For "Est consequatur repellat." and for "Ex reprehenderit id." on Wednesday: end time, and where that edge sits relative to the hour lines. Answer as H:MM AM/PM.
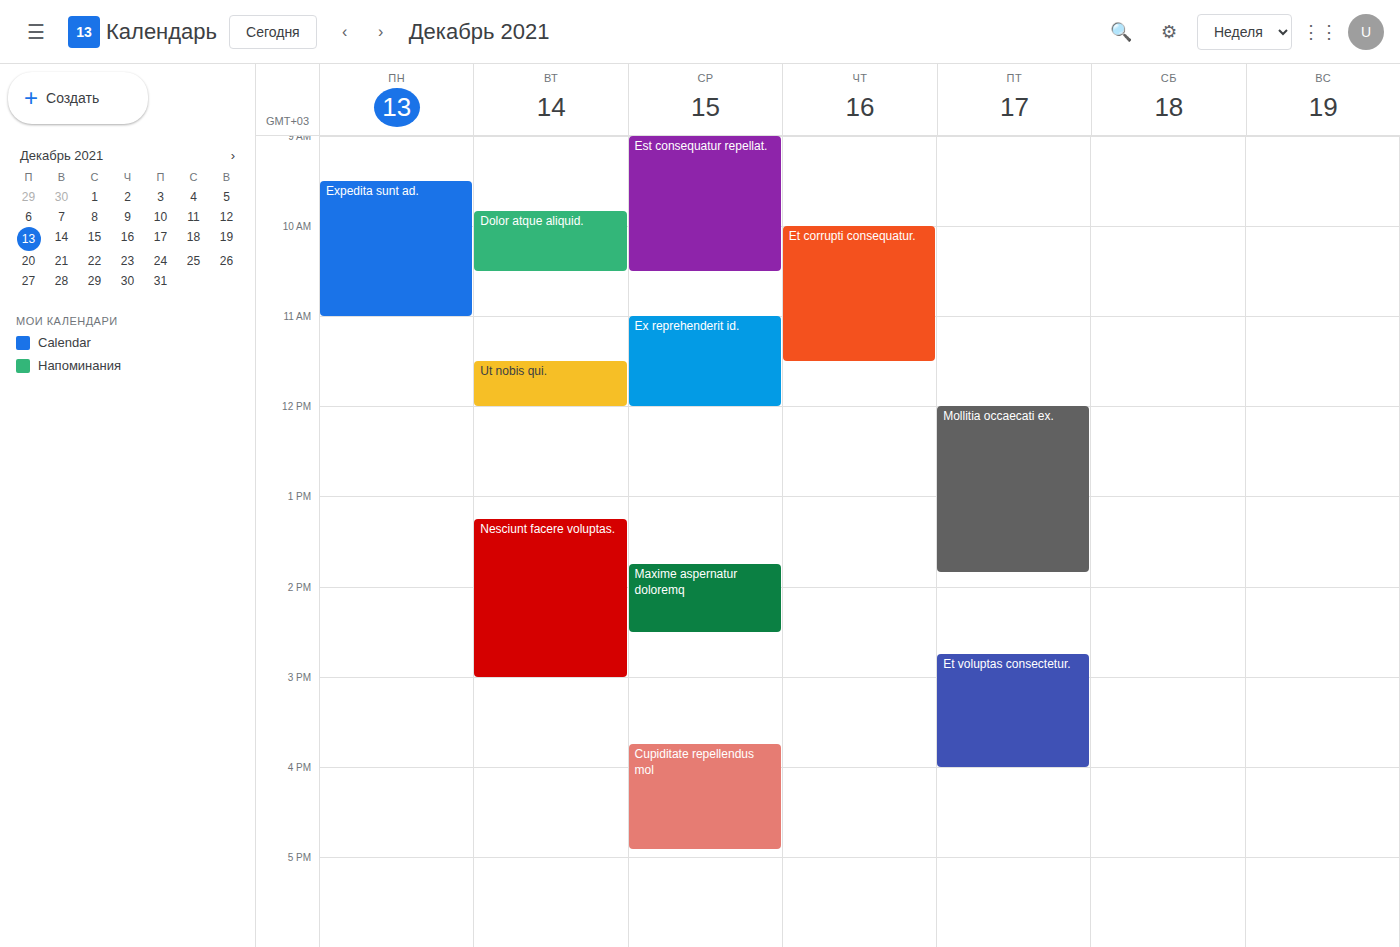
"Est consequatur repellat.": 10:30 AM, halfway between the 10 AM and 11 AM lines. "Ex reprehenderit id.": 12:00 PM, exactly on the 12 PM line.